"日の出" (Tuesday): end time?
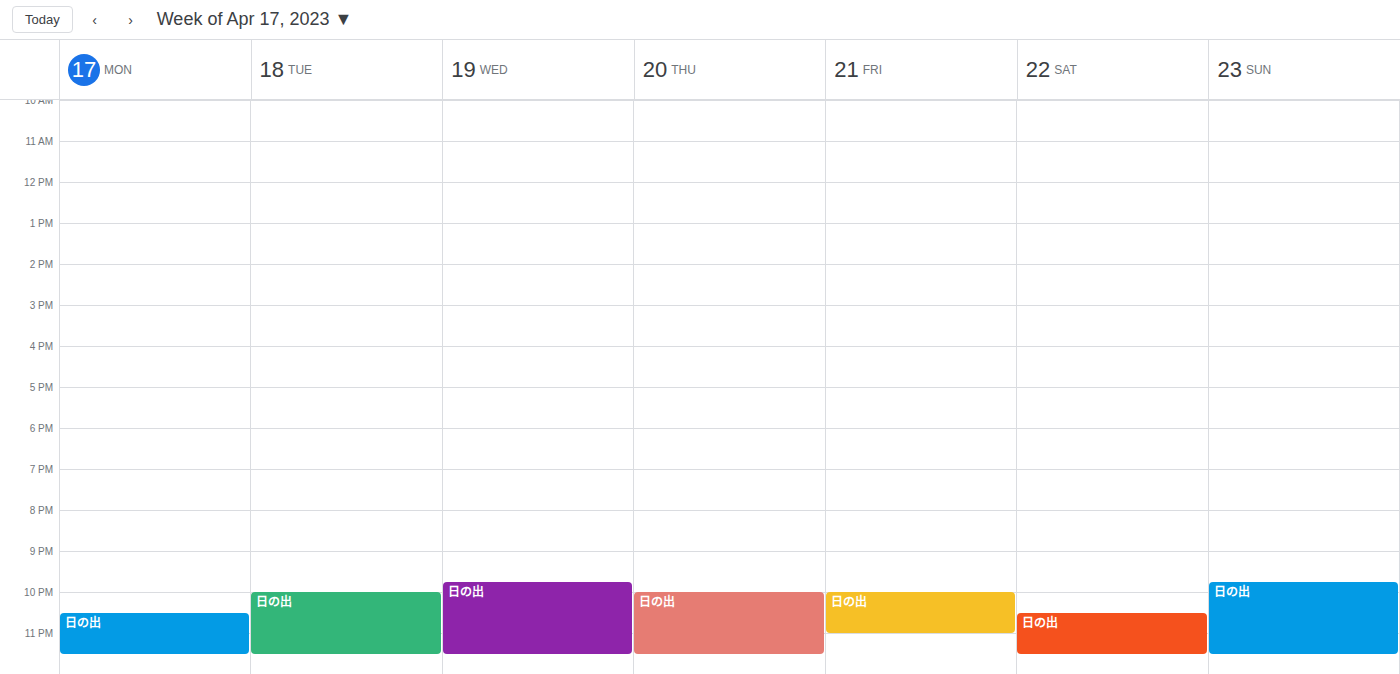
11:30 PM